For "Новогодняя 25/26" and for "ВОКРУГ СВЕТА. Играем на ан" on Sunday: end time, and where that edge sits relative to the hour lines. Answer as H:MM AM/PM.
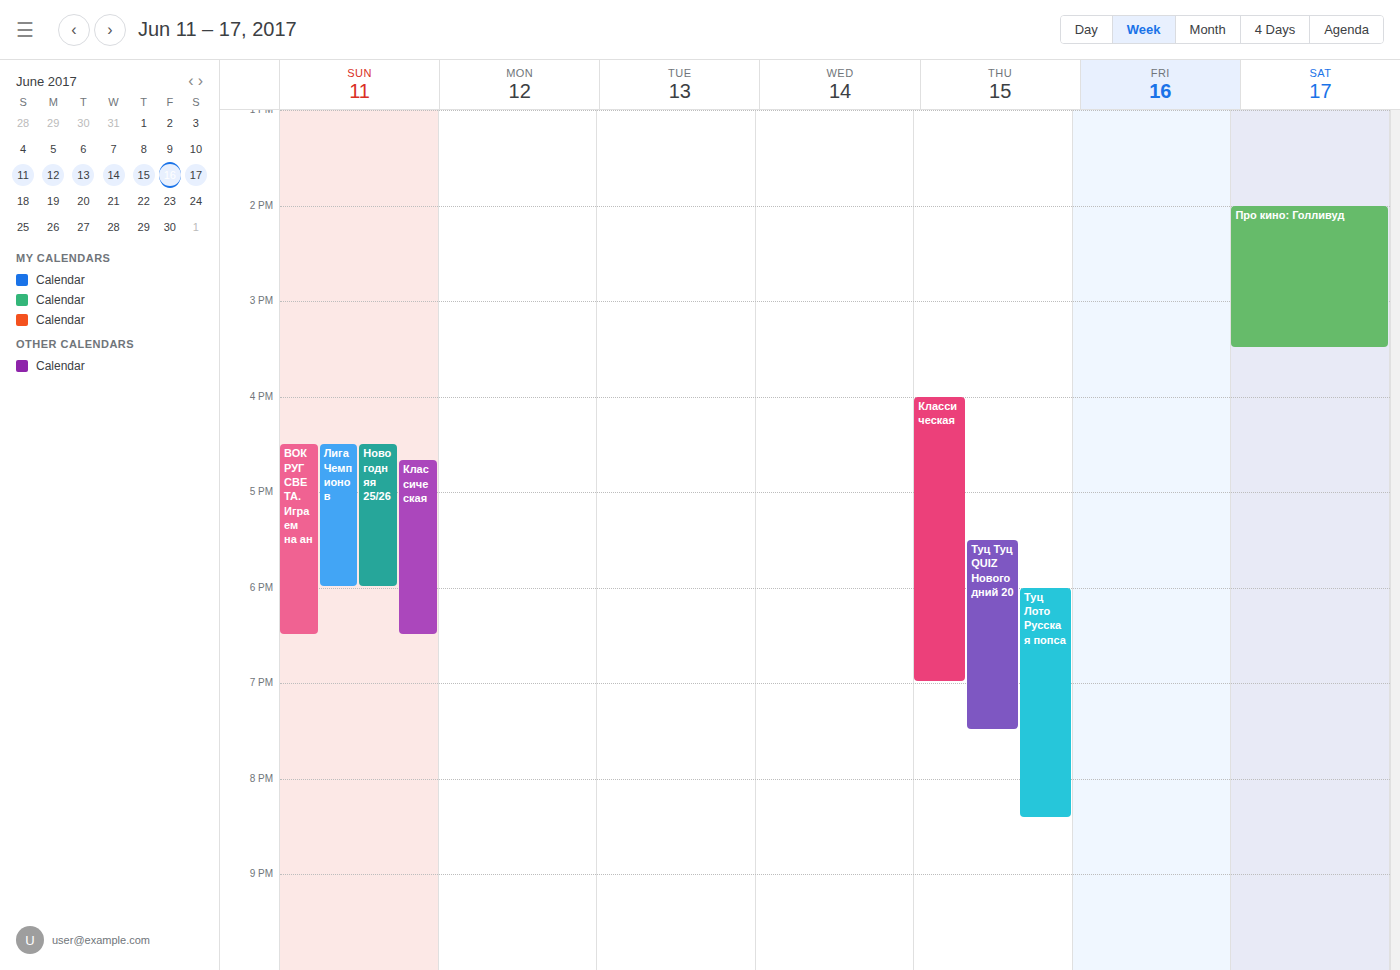
"Новогодняя 25/26": 6:00 PM, exactly on the 6 PM line. "ВОКРУГ СВЕТА. Играем на ан": 6:30 PM, halfway between the 6 PM and 7 PM lines.